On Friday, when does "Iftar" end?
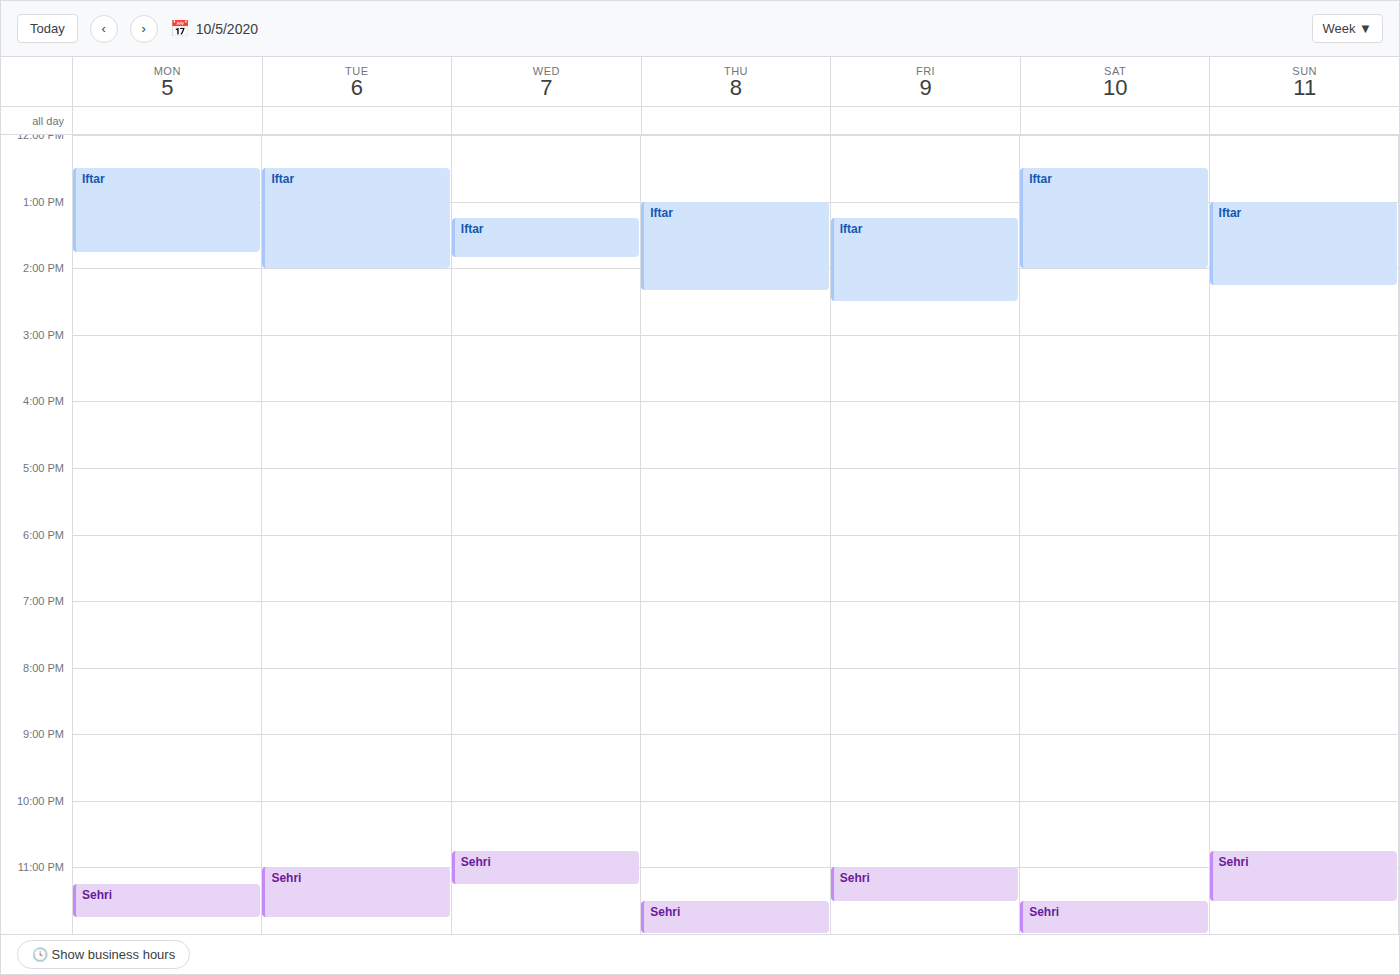
14:30